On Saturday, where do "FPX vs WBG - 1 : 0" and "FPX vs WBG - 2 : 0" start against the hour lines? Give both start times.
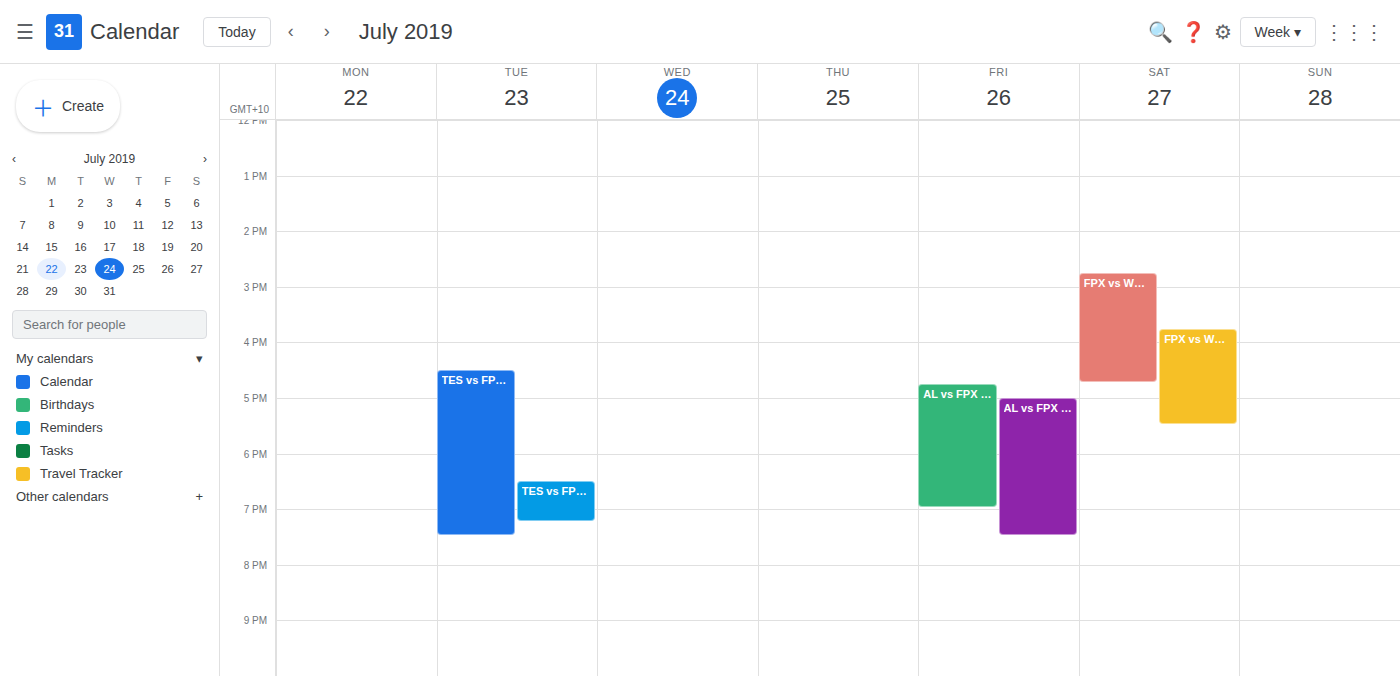
"FPX vs WBG - 1 : 0": 2:45 PM, neither: three quarters of the way from the 2 PM line to the 3 PM line. "FPX vs WBG - 2 : 0": 3:45 PM, neither: three quarters of the way from the 3 PM line to the 4 PM line.